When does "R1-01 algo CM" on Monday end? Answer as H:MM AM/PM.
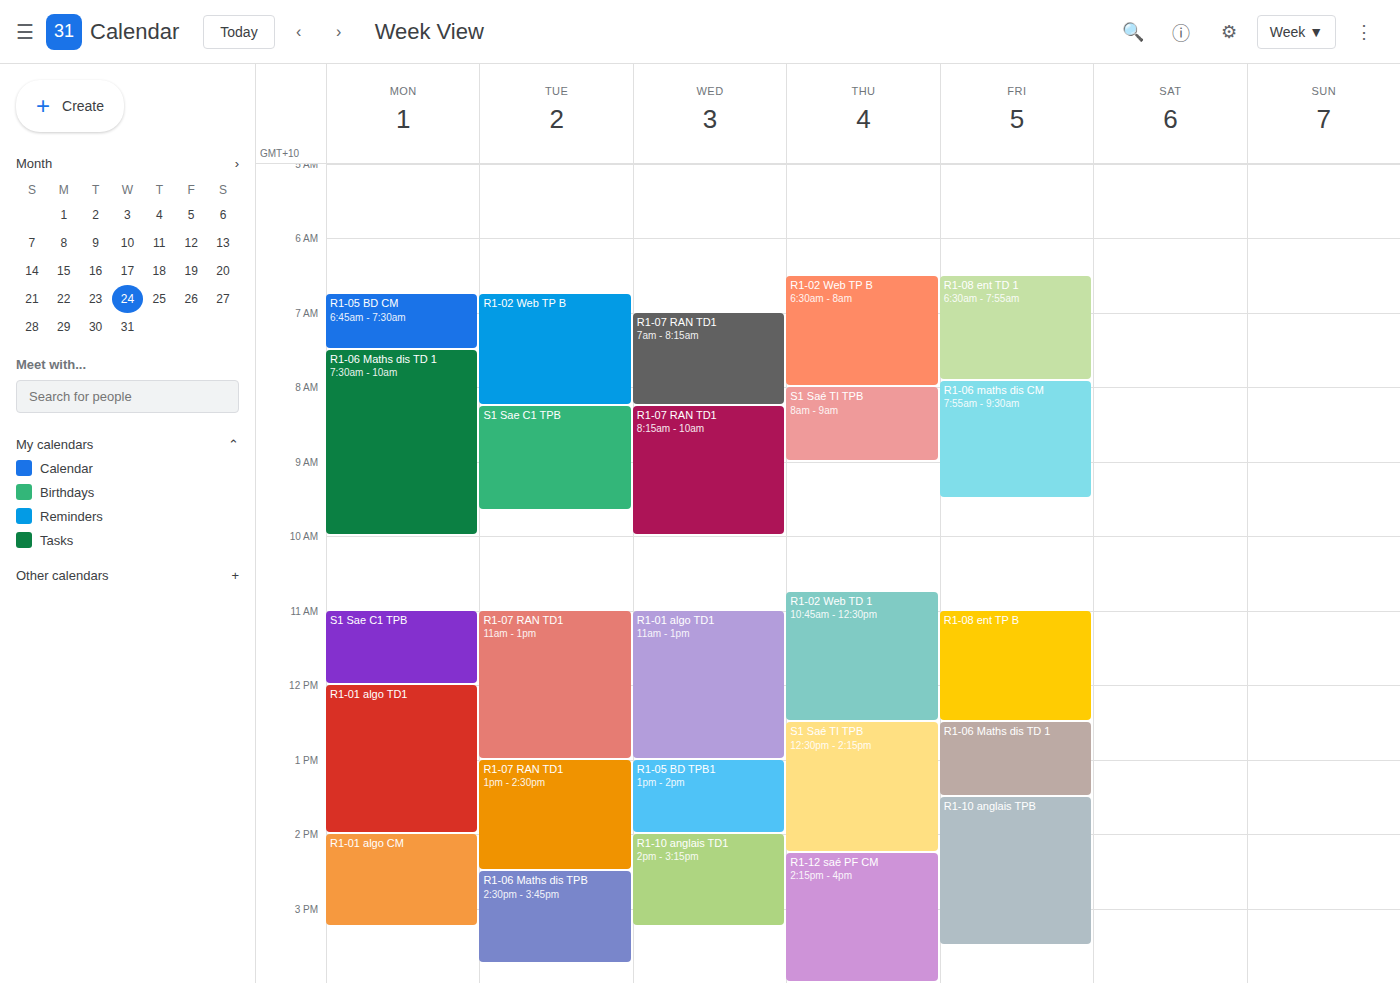
3:15 PM